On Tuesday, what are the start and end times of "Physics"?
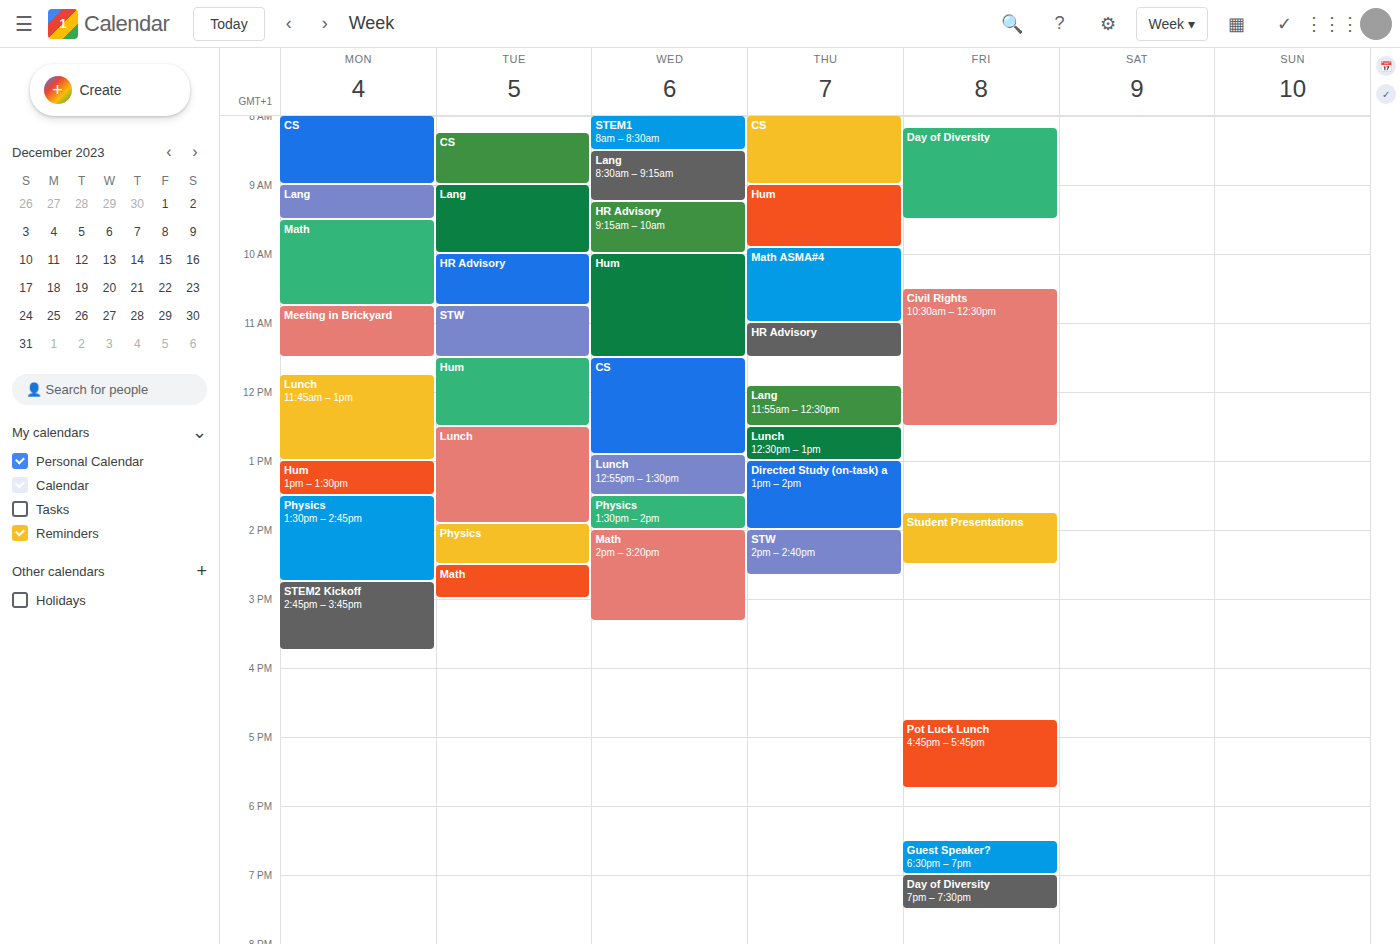
13:55 to 14:30